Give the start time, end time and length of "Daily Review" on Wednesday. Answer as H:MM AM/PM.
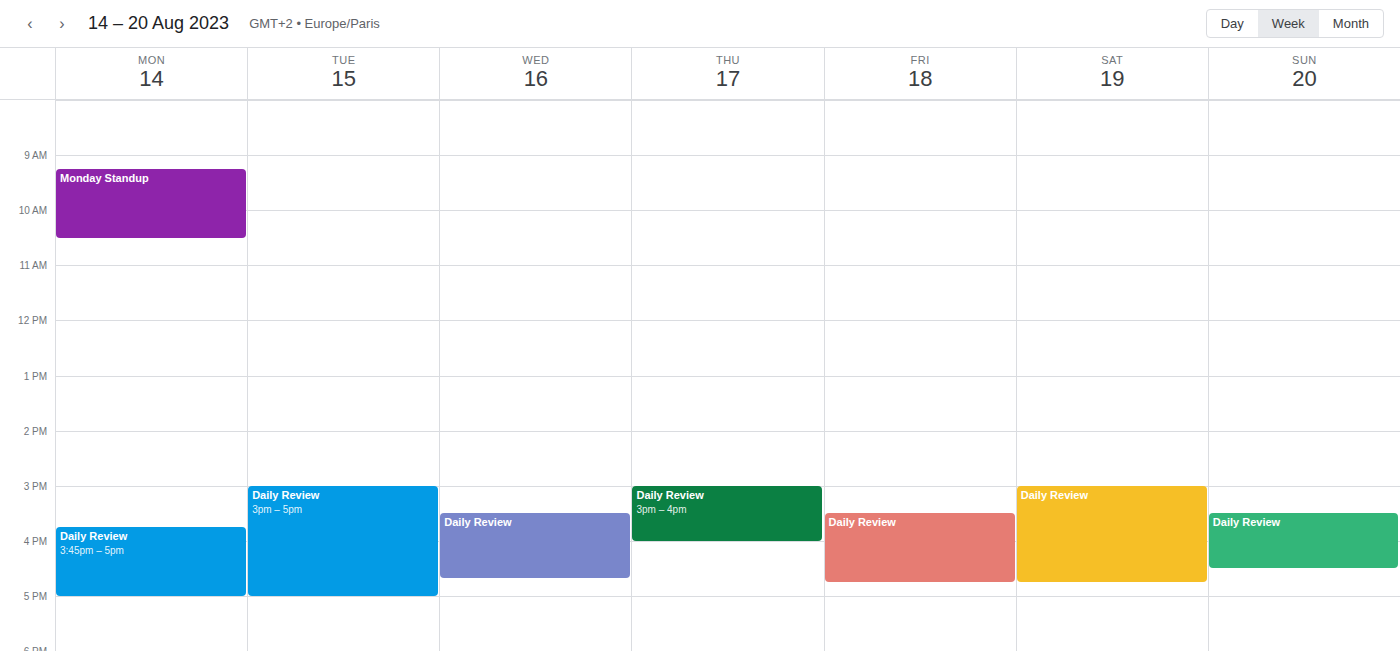
3:30 PM to 4:40 PM, 1 hour 10 minutes